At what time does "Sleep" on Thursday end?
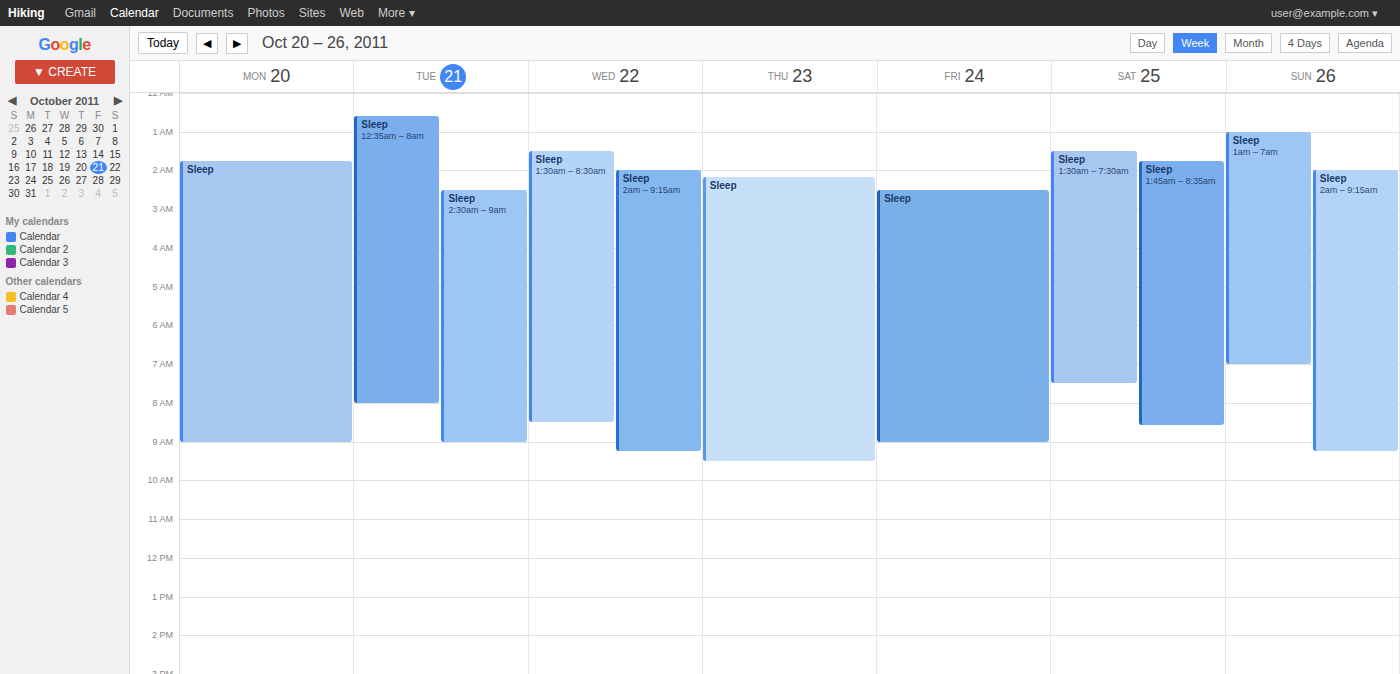
9:30 AM